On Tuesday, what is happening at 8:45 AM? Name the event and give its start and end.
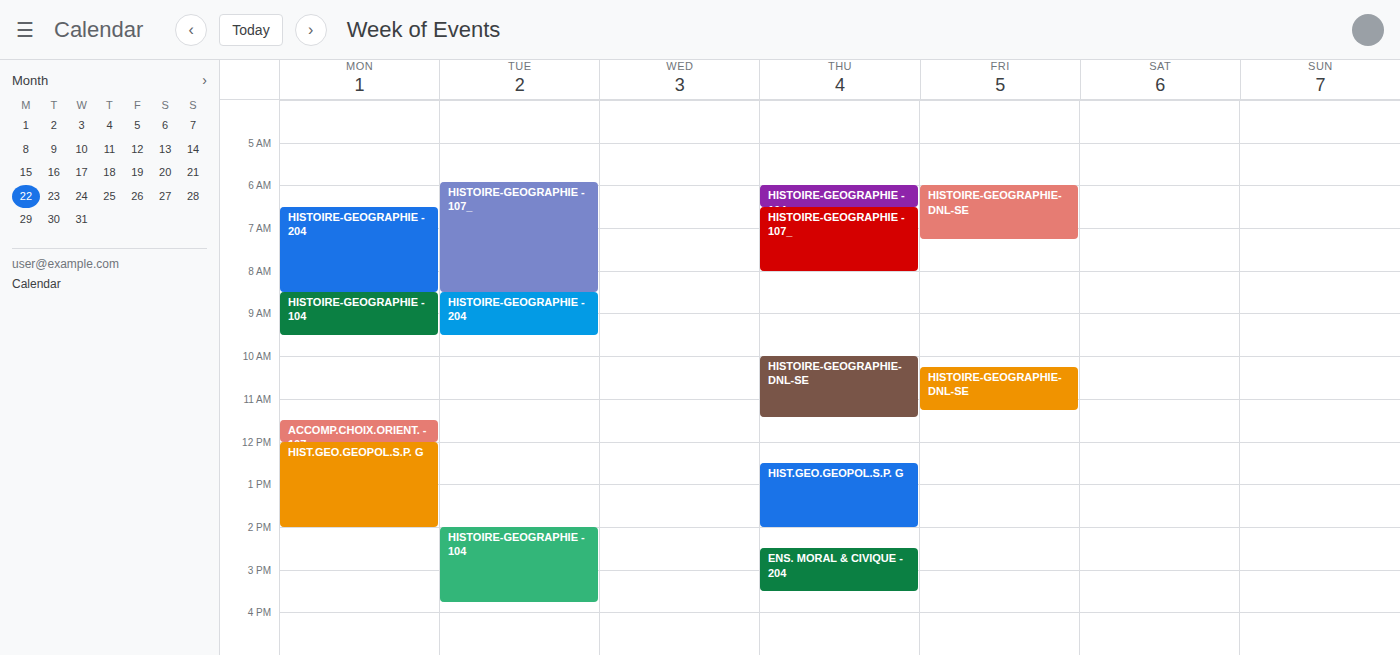
"HISTOIRE-GEOGRAPHIE - 204", 8:30 AM to 9:30 AM